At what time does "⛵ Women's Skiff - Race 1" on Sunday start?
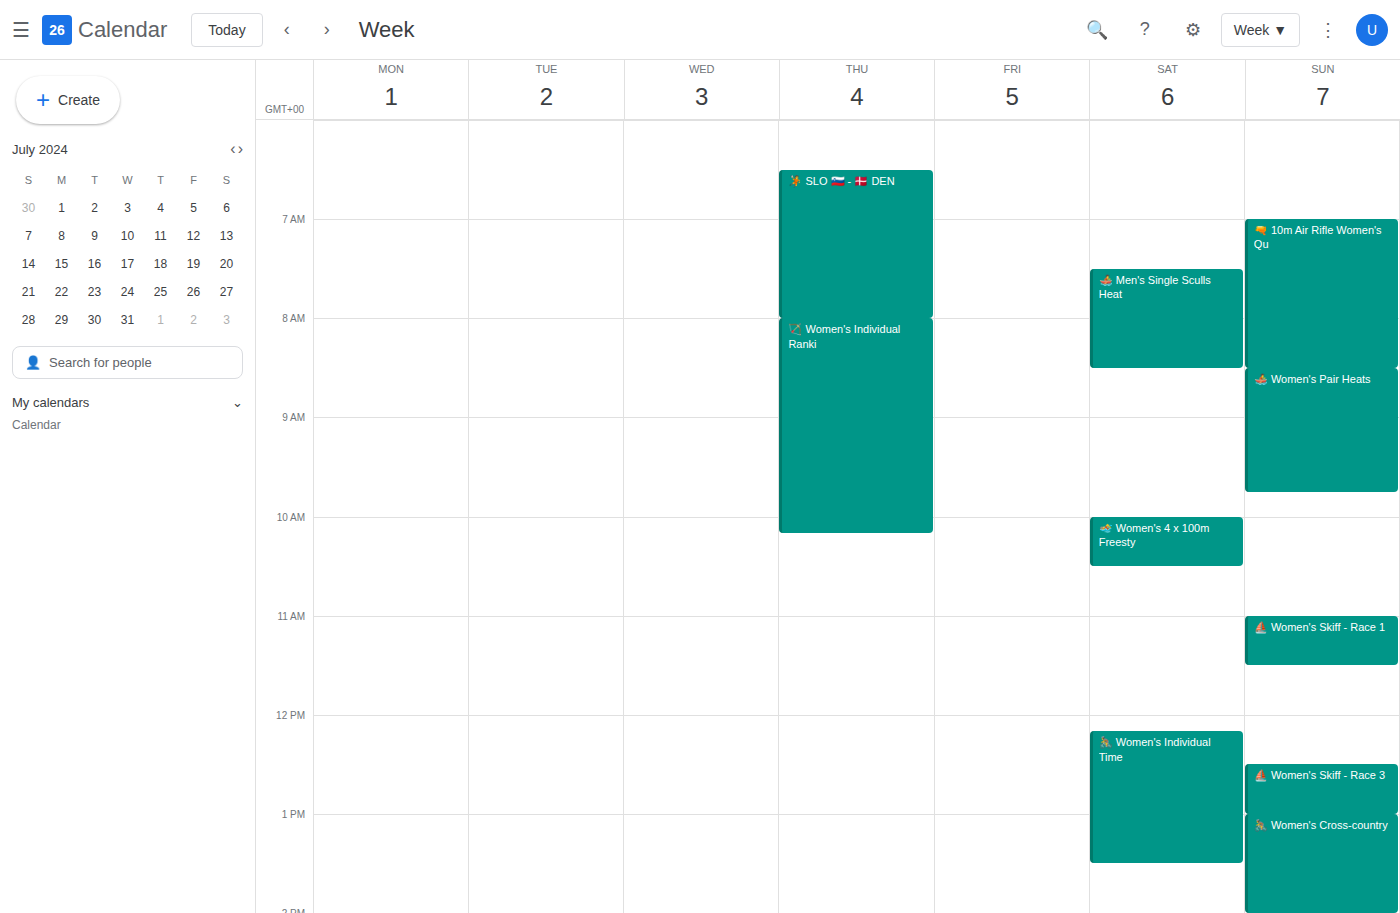
11:00 AM